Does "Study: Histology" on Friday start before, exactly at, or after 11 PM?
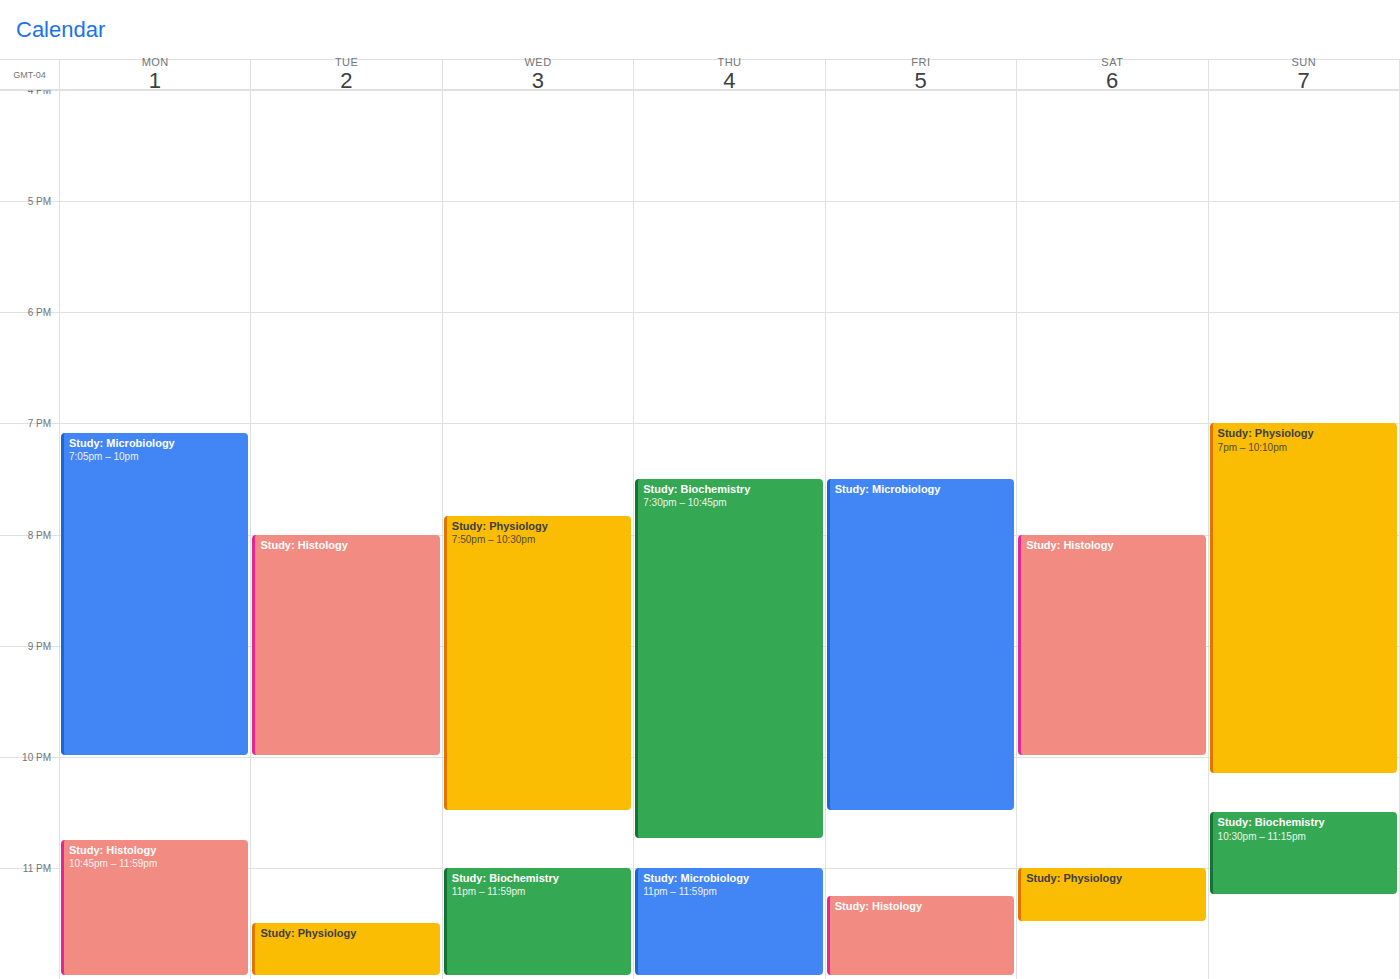
11:15 PM -- after 11 PM, 15 minutes below the 11 PM line.